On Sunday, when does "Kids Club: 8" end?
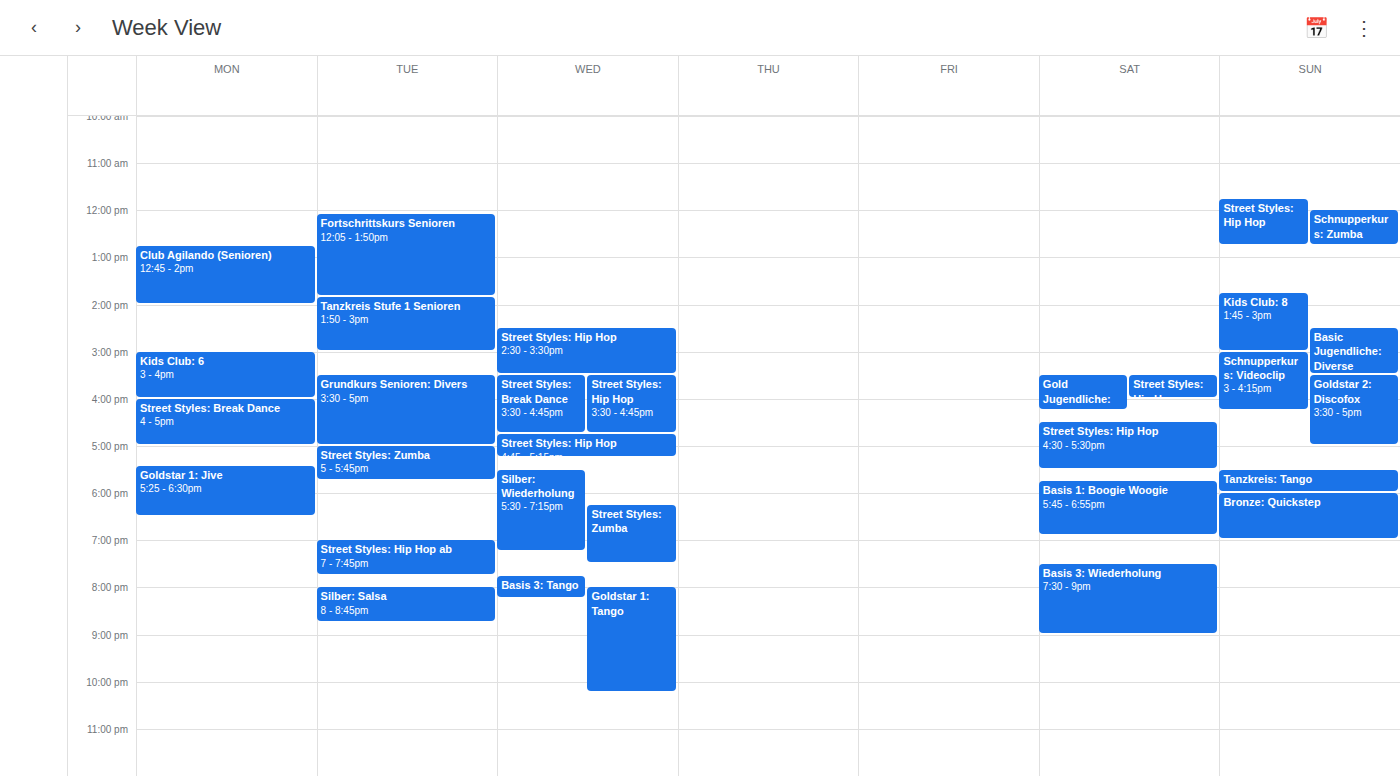
3:00 PM